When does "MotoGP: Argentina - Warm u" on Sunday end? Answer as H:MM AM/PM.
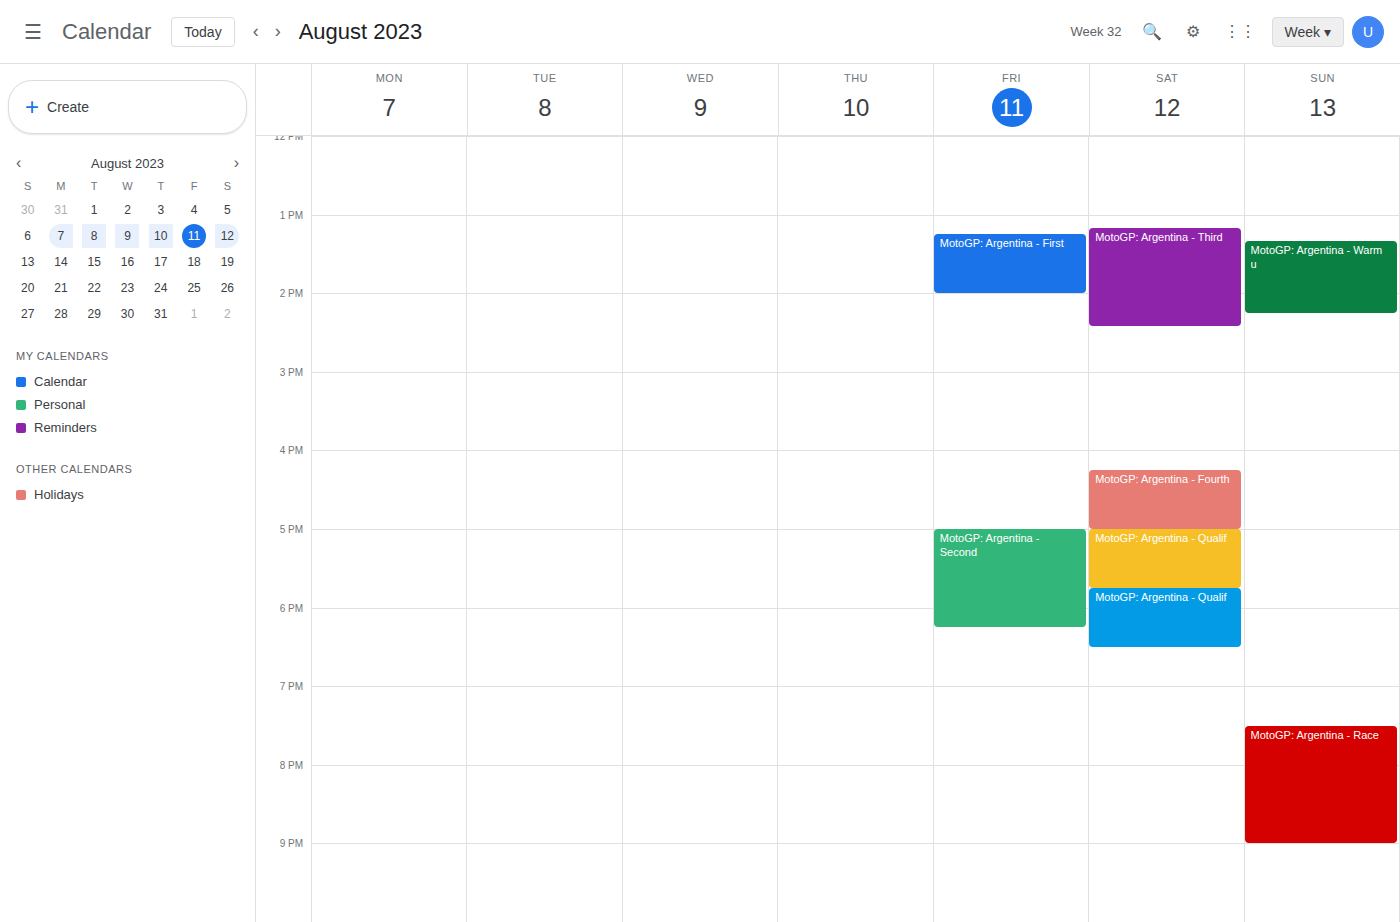
2:15 PM